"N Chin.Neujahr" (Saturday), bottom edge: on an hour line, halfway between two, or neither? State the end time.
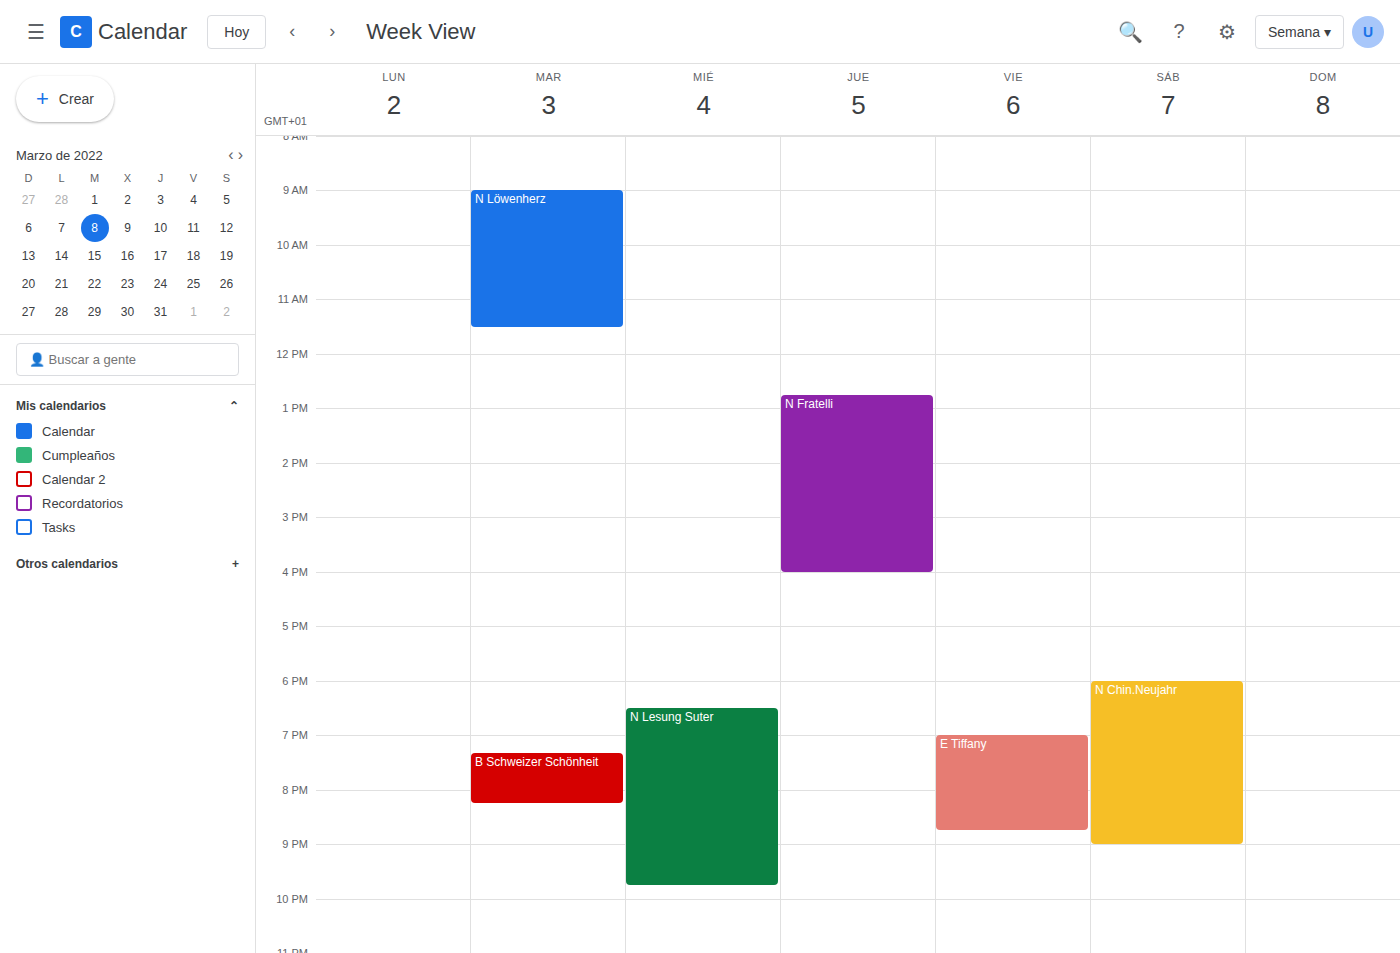
9:00 PM -- exactly on the 9 PM line.